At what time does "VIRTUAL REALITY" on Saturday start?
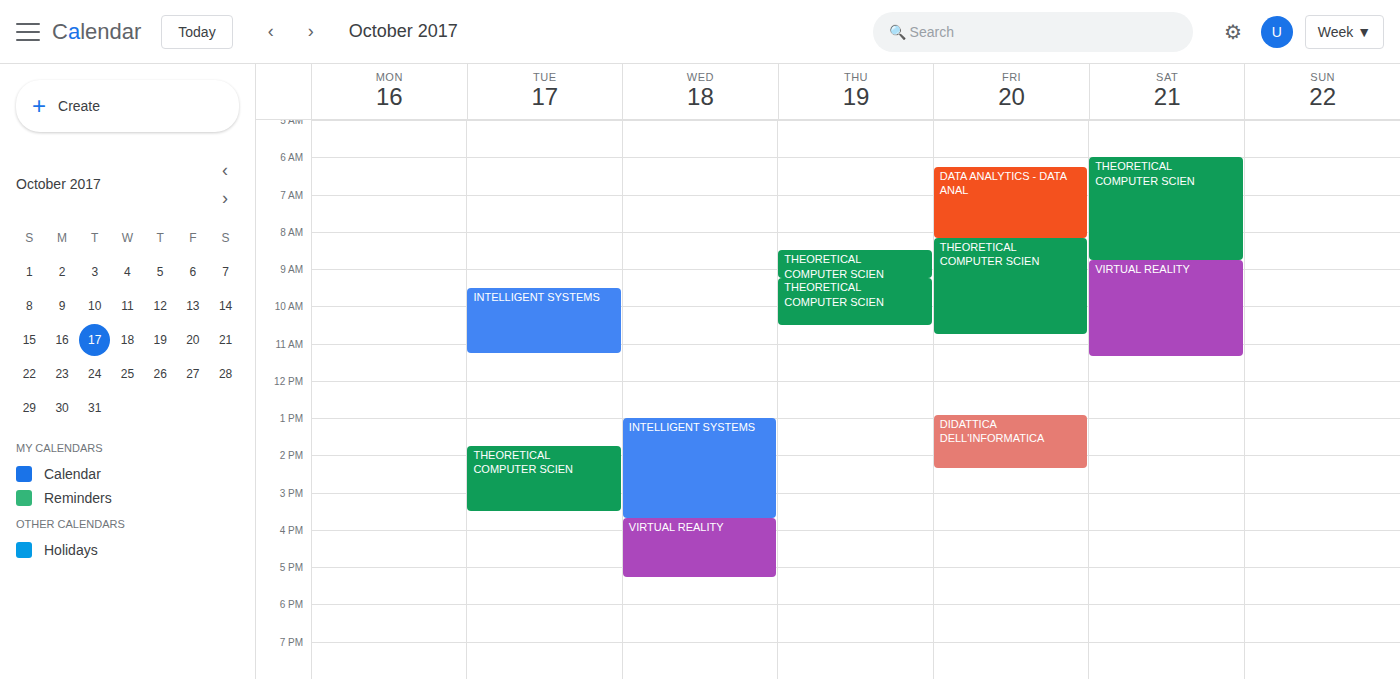
8:45 AM